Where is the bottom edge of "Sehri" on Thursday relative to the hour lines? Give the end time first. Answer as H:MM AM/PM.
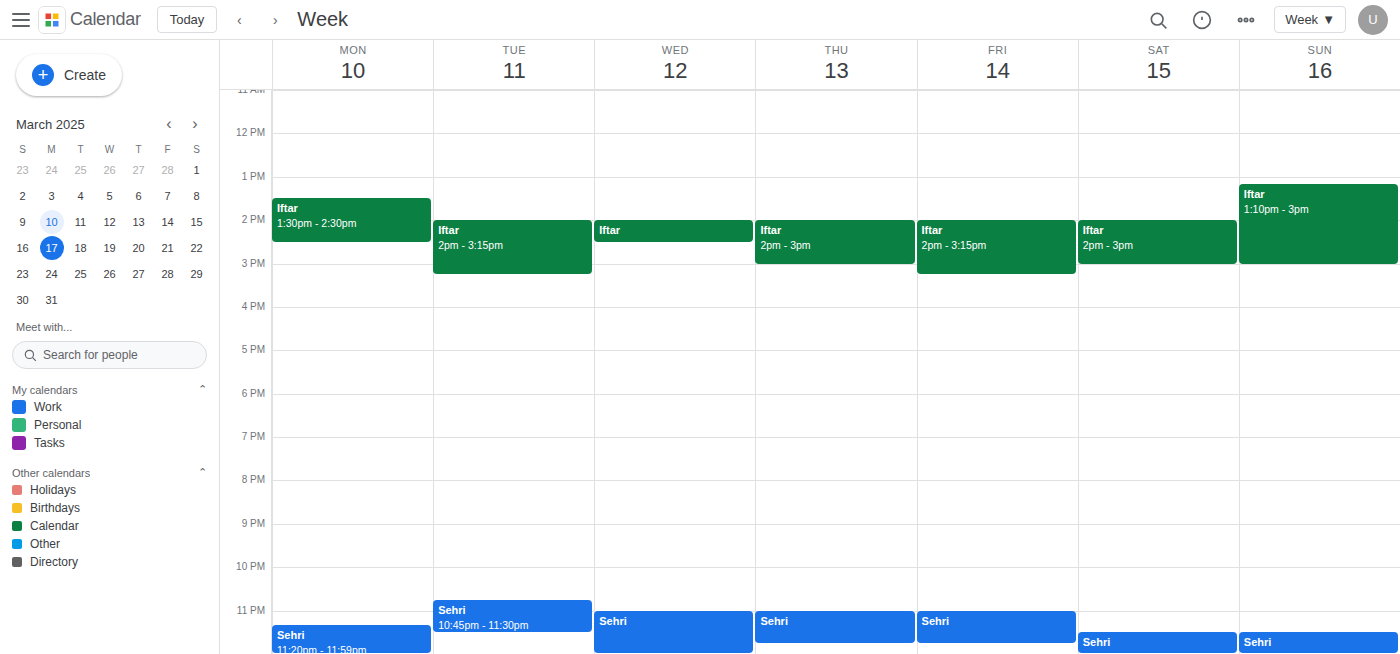
11:45 PM -- neither: three quarters of the way from the 11 PM line to the 12 AM line.